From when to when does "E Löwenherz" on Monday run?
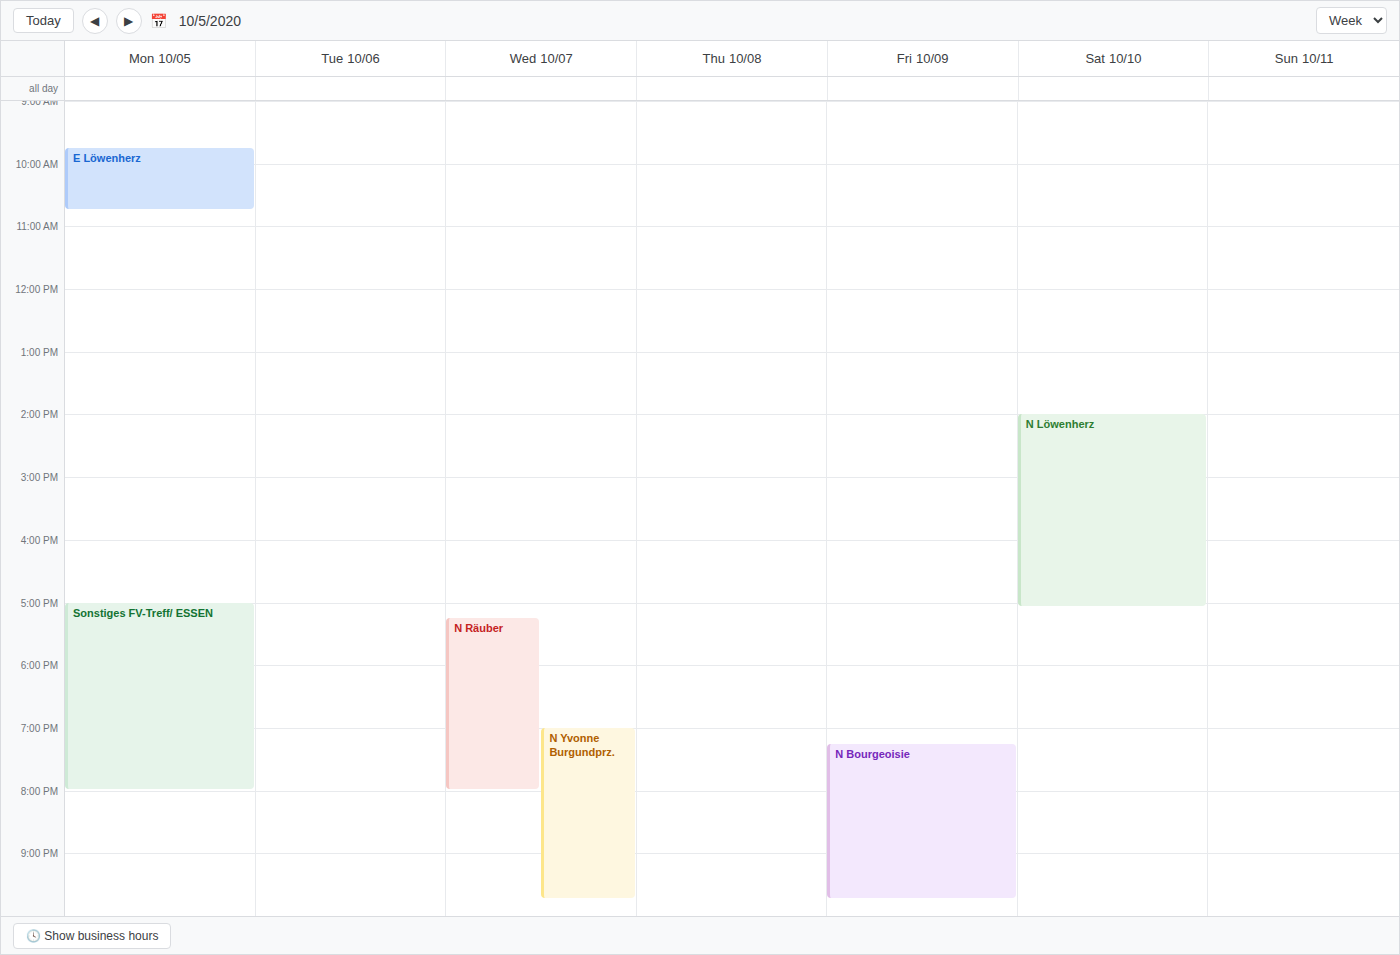
9:45 AM to 10:45 AM